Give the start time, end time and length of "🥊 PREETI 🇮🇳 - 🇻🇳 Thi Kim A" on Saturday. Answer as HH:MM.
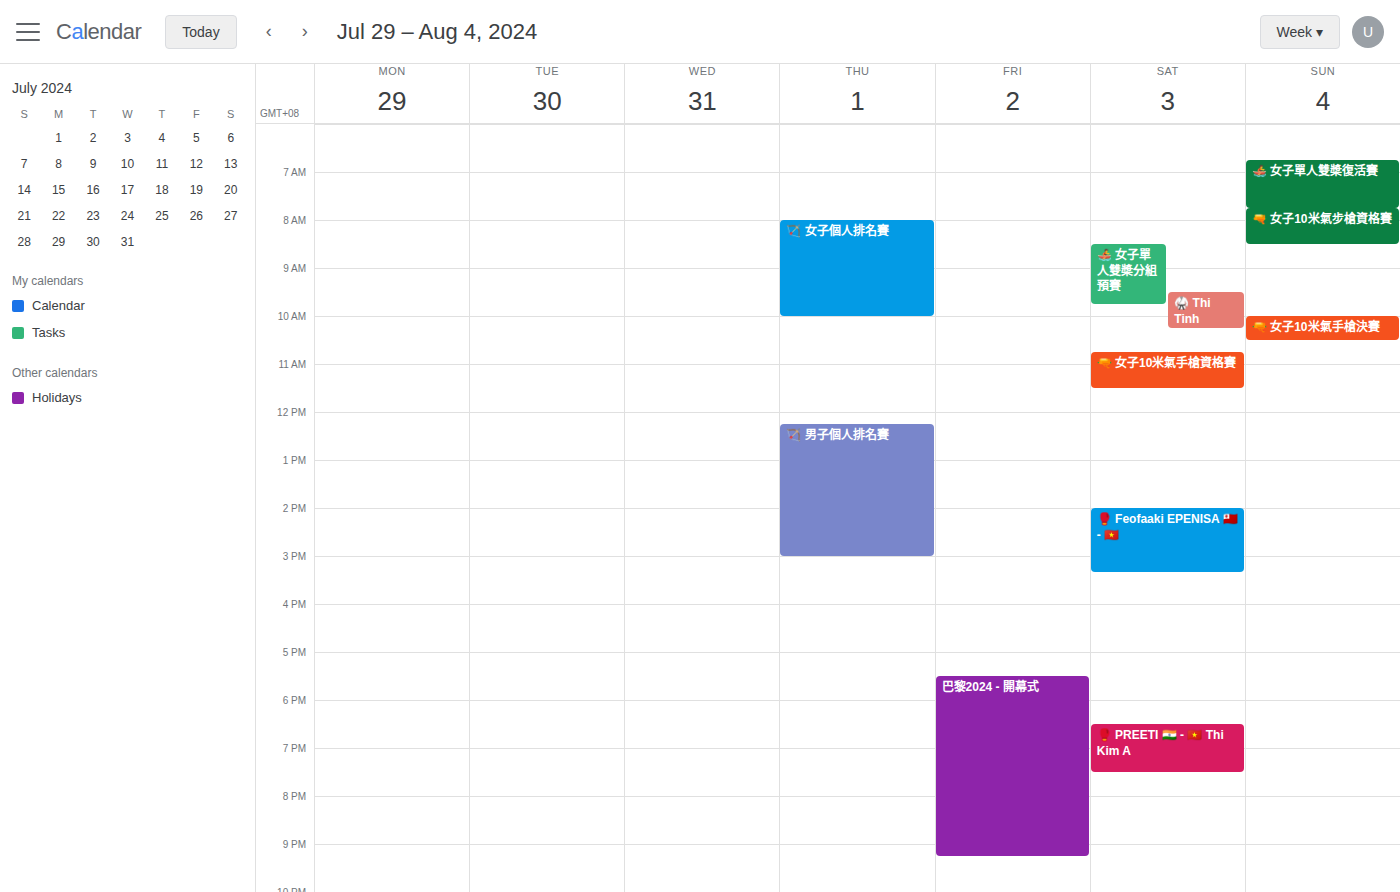
18:30 to 19:30, 1 hour